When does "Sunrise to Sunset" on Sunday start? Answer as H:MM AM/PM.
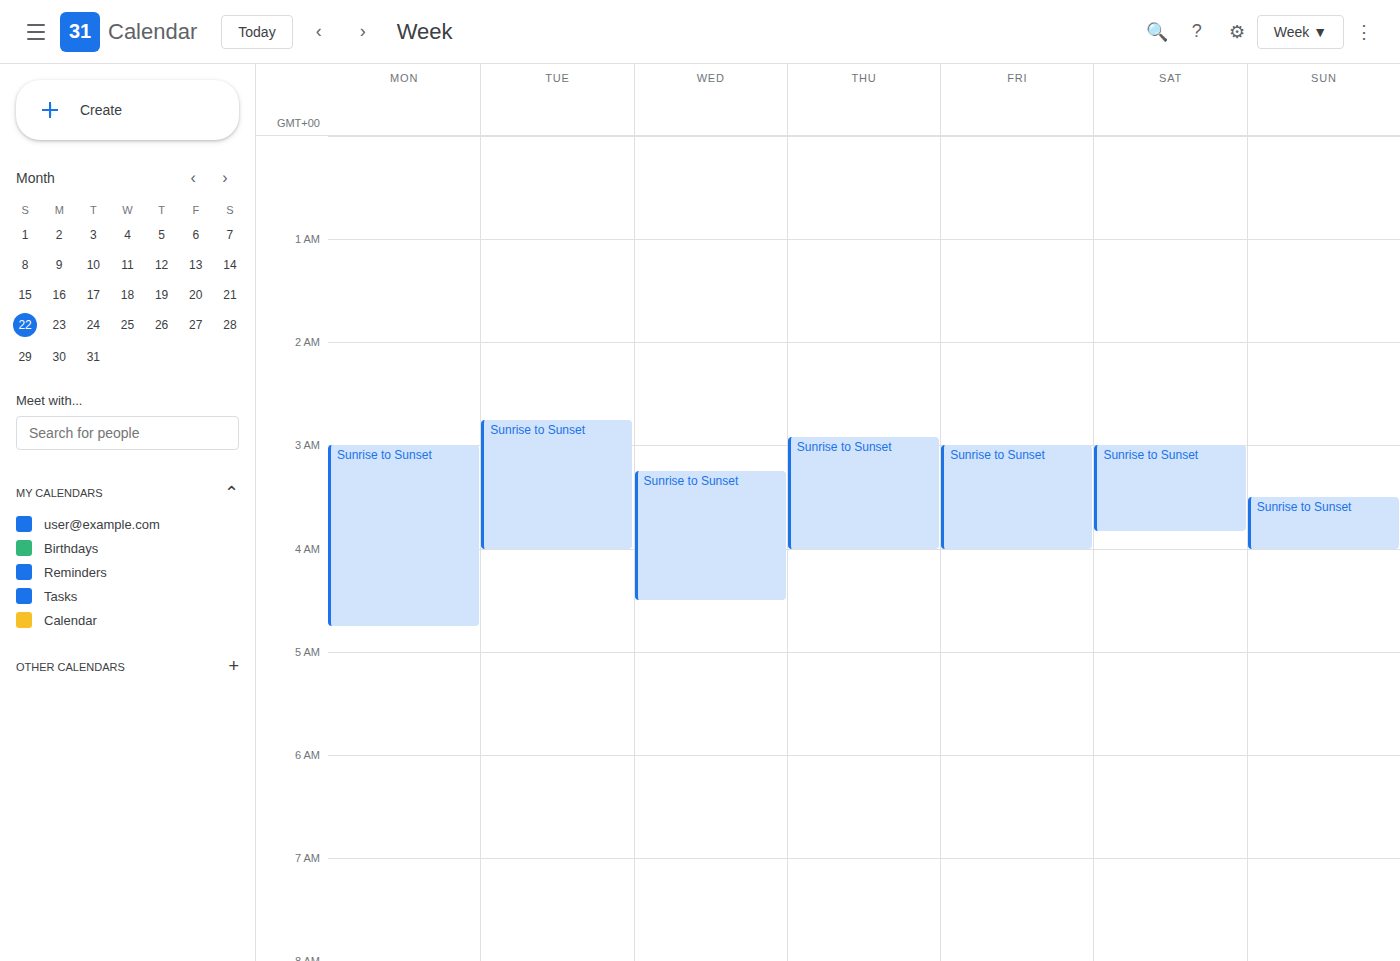
3:30 AM